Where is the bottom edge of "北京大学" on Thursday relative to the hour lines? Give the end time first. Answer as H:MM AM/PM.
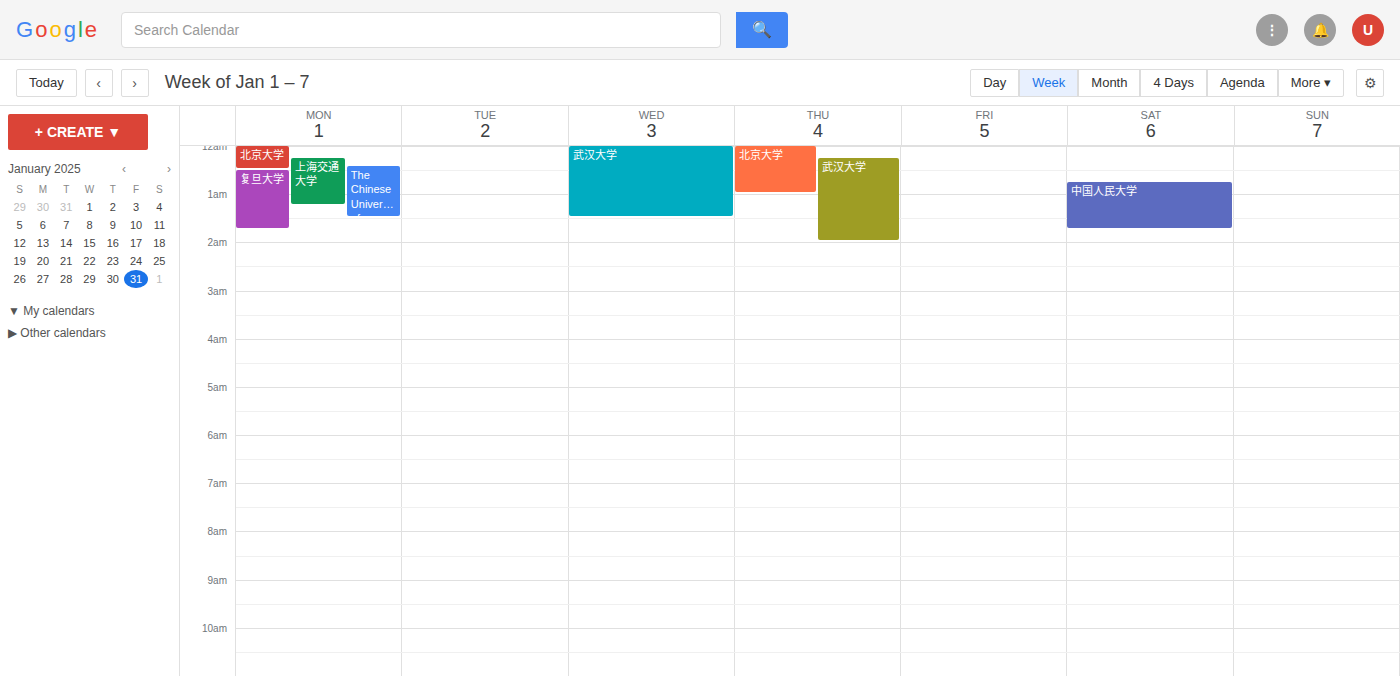
1:00 AM -- exactly on the 1 AM line.